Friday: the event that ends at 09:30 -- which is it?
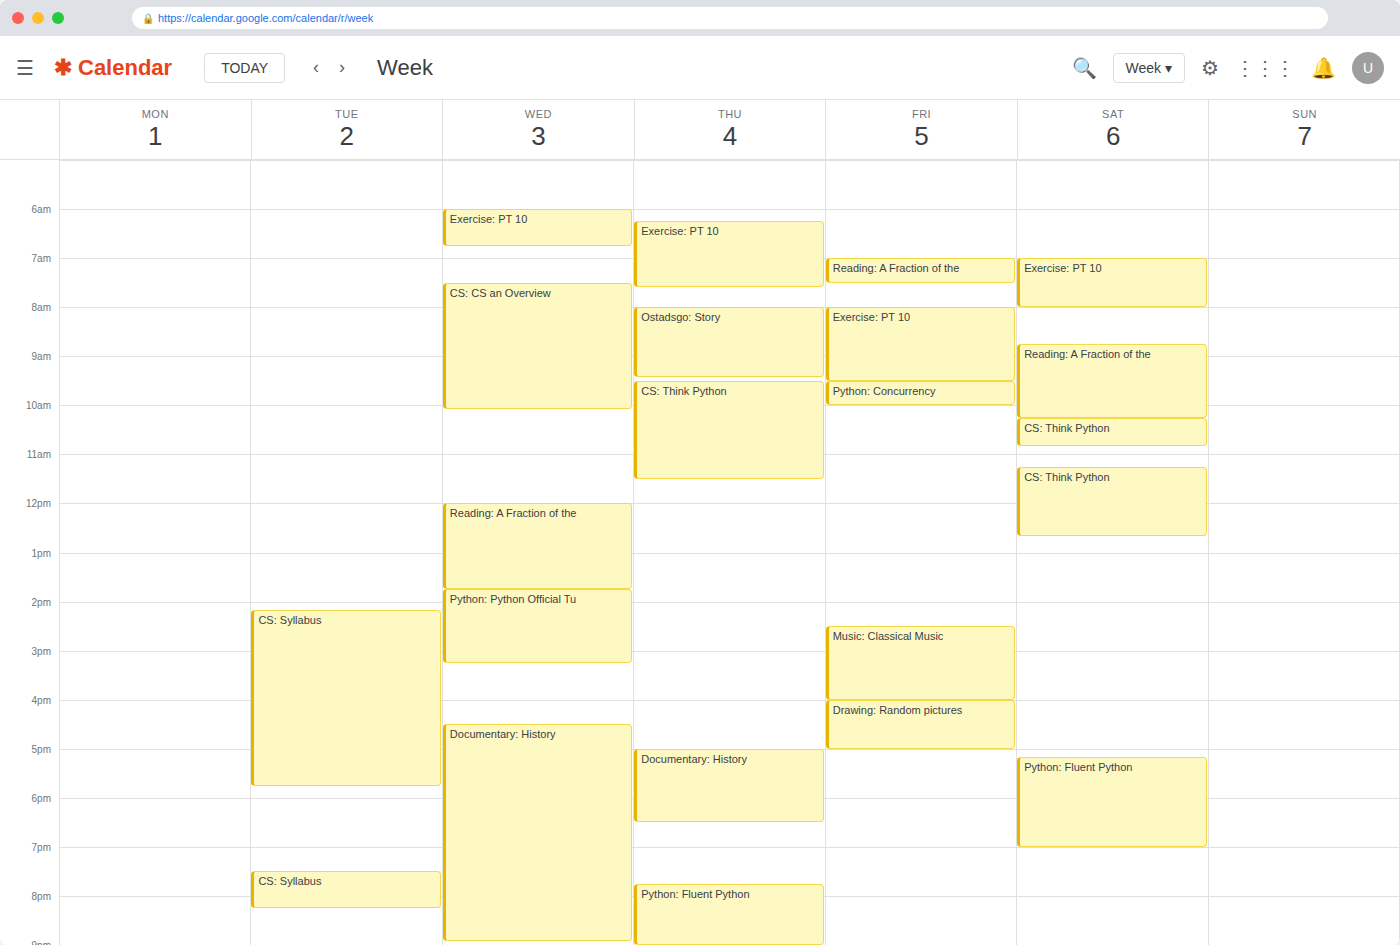
"Exercise: PT 10"